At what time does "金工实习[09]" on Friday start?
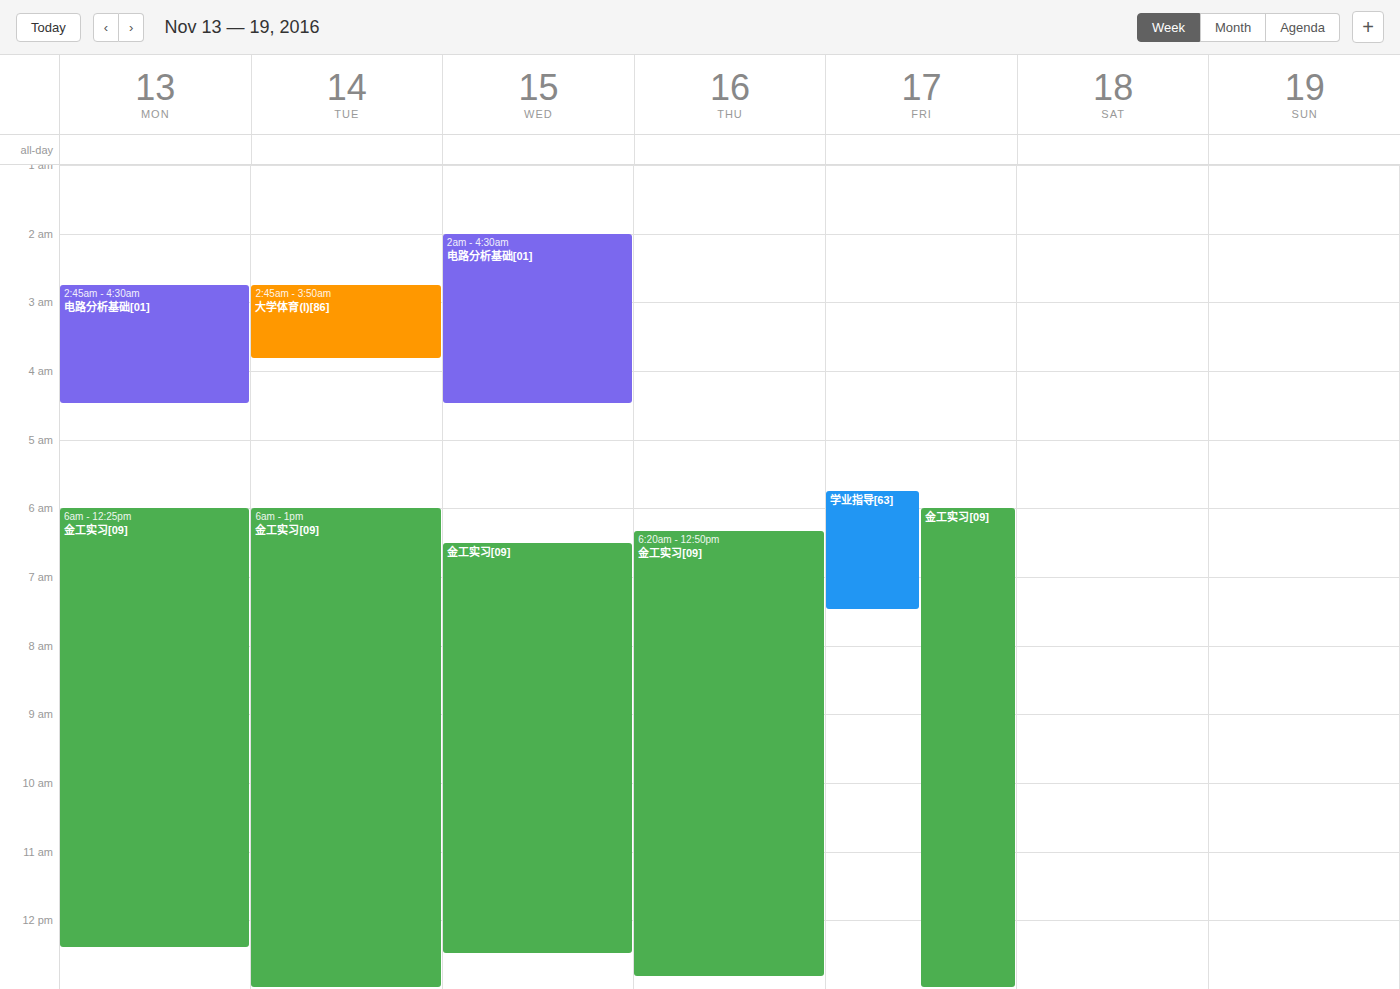
6:00 AM